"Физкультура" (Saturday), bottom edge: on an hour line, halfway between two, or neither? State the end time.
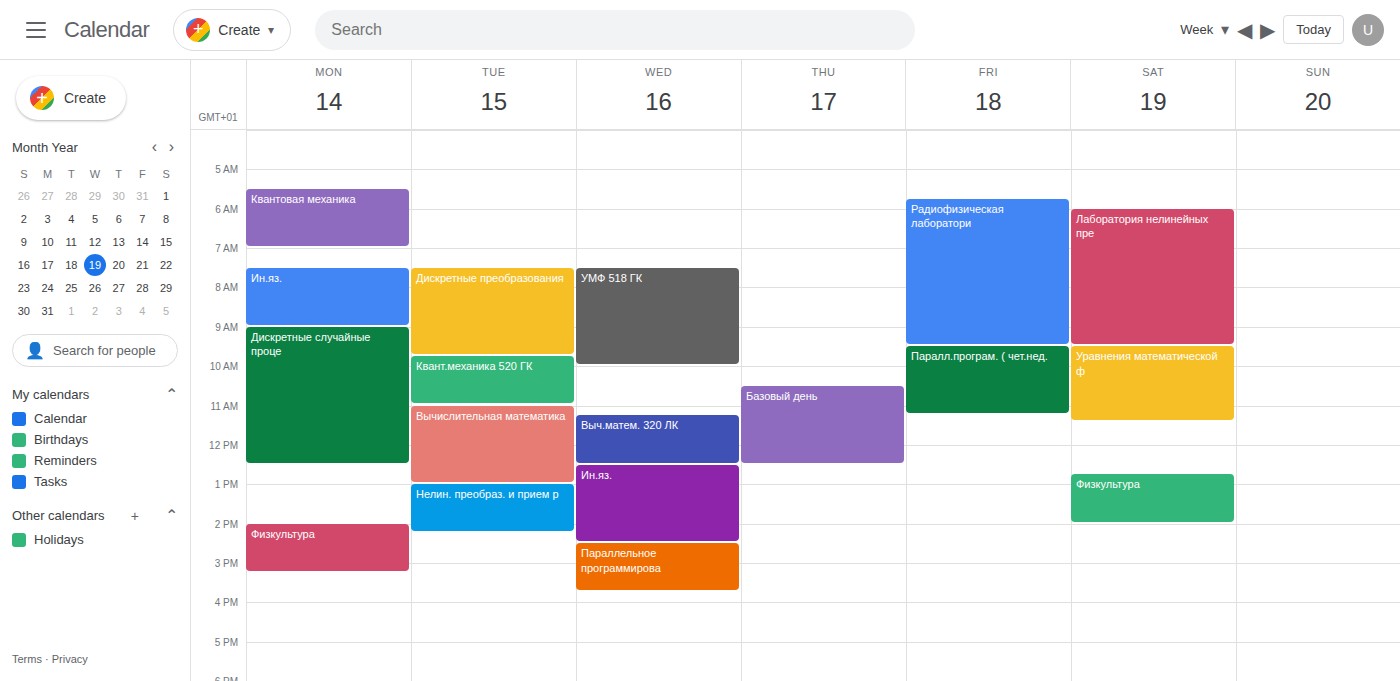
2:00 PM -- exactly on the 2 PM line.